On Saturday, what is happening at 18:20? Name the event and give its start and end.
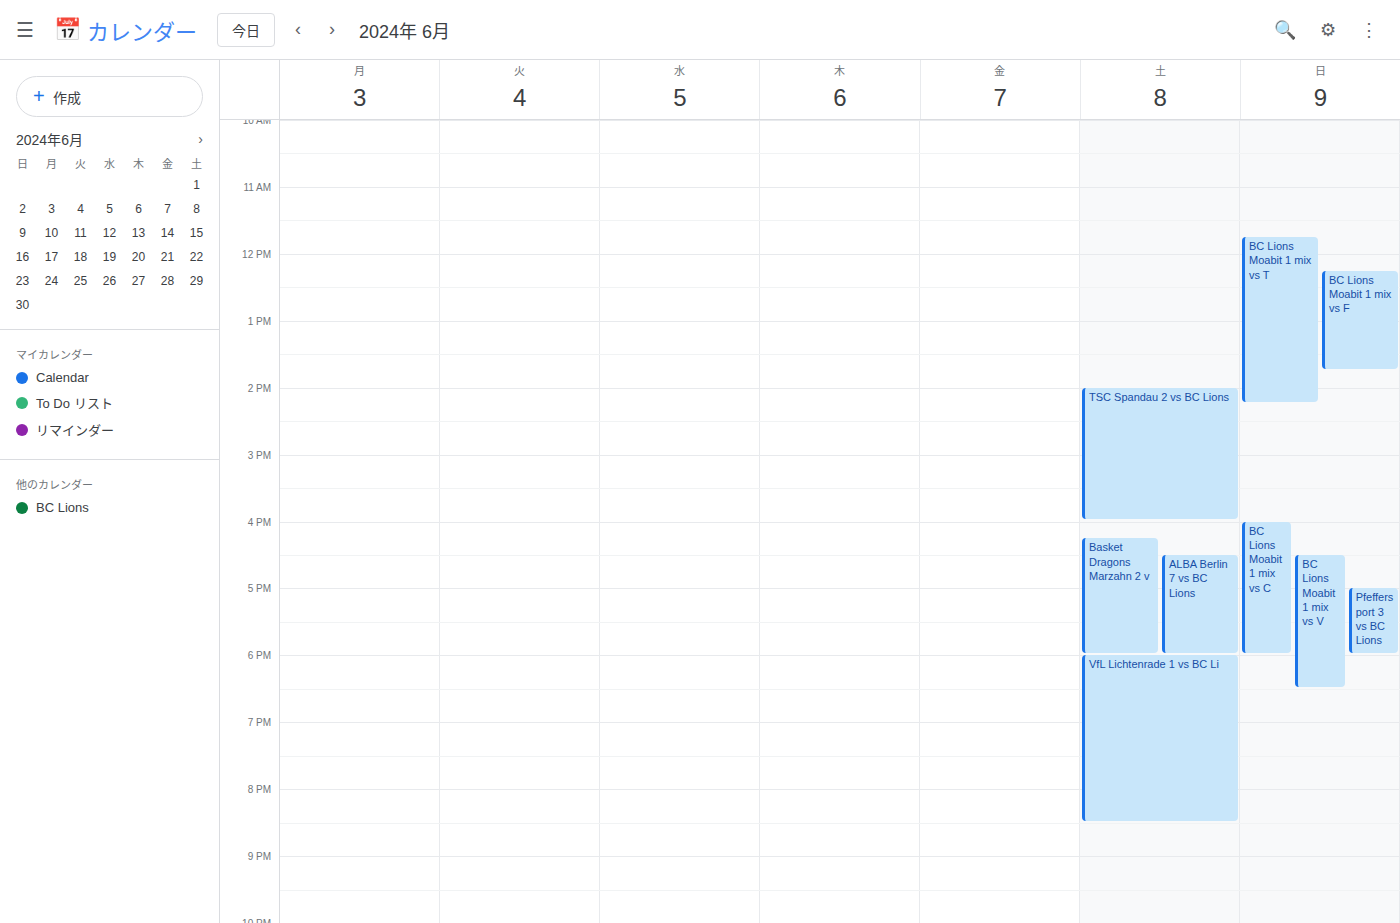
"VfL Lichtenrade 1 vs BC Li", 18:00 to 20:30